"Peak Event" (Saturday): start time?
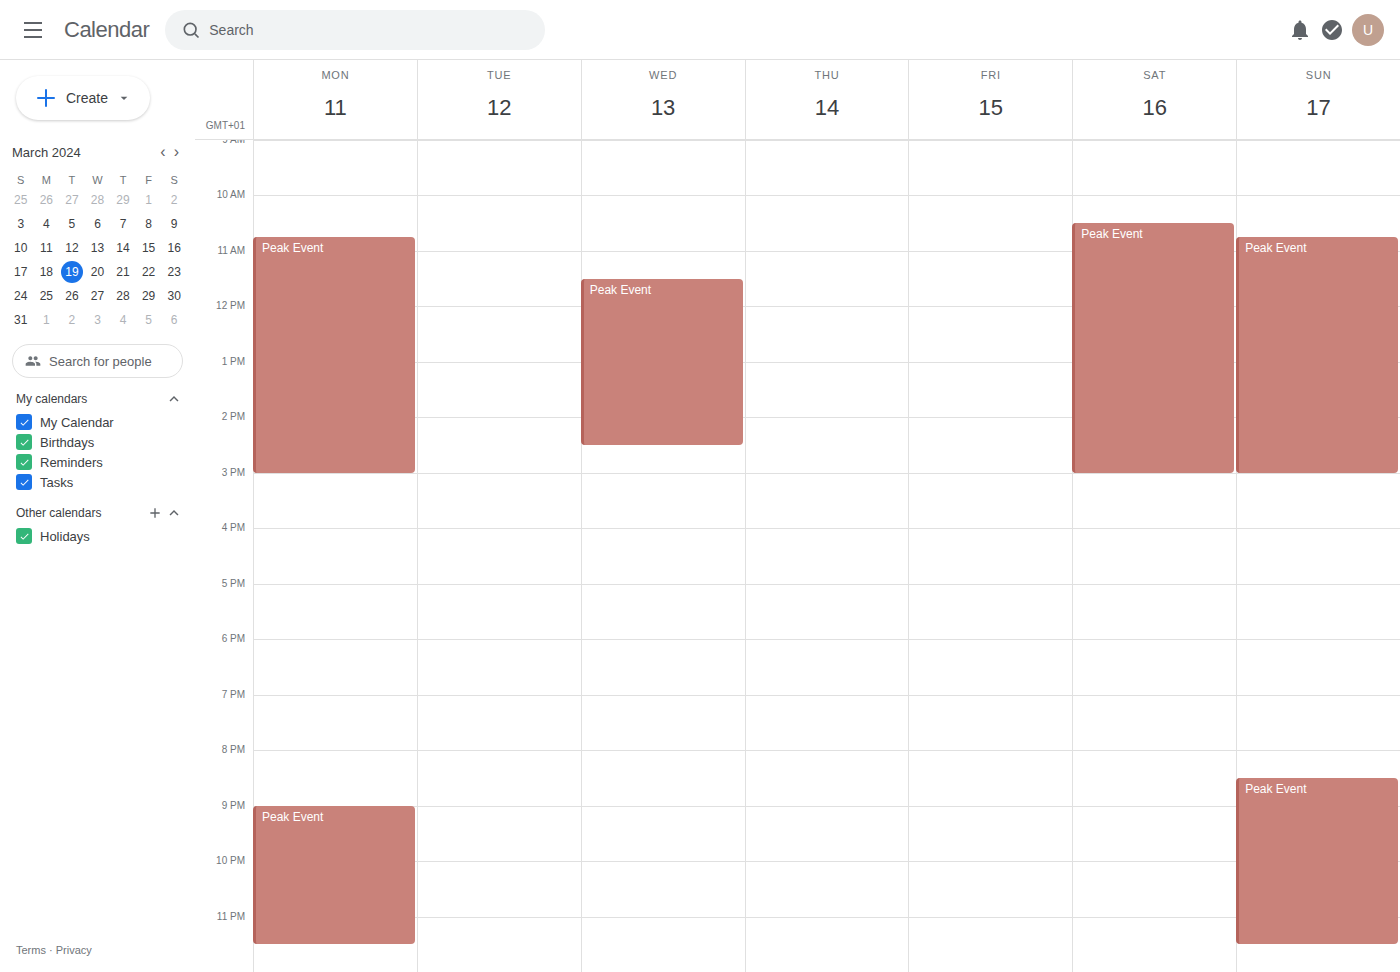
10:30 AM